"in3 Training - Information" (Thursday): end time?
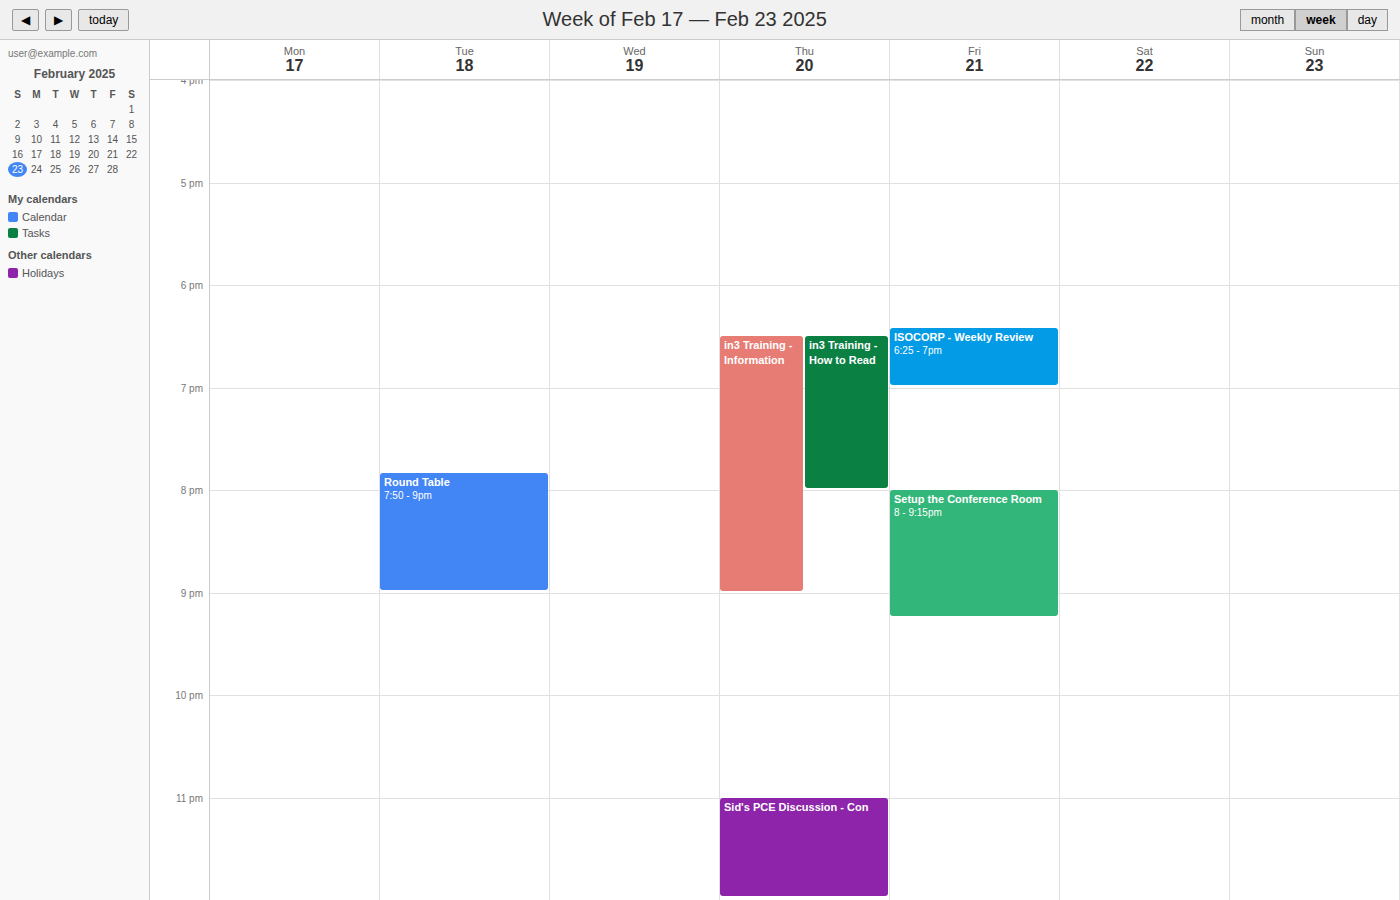
21:00